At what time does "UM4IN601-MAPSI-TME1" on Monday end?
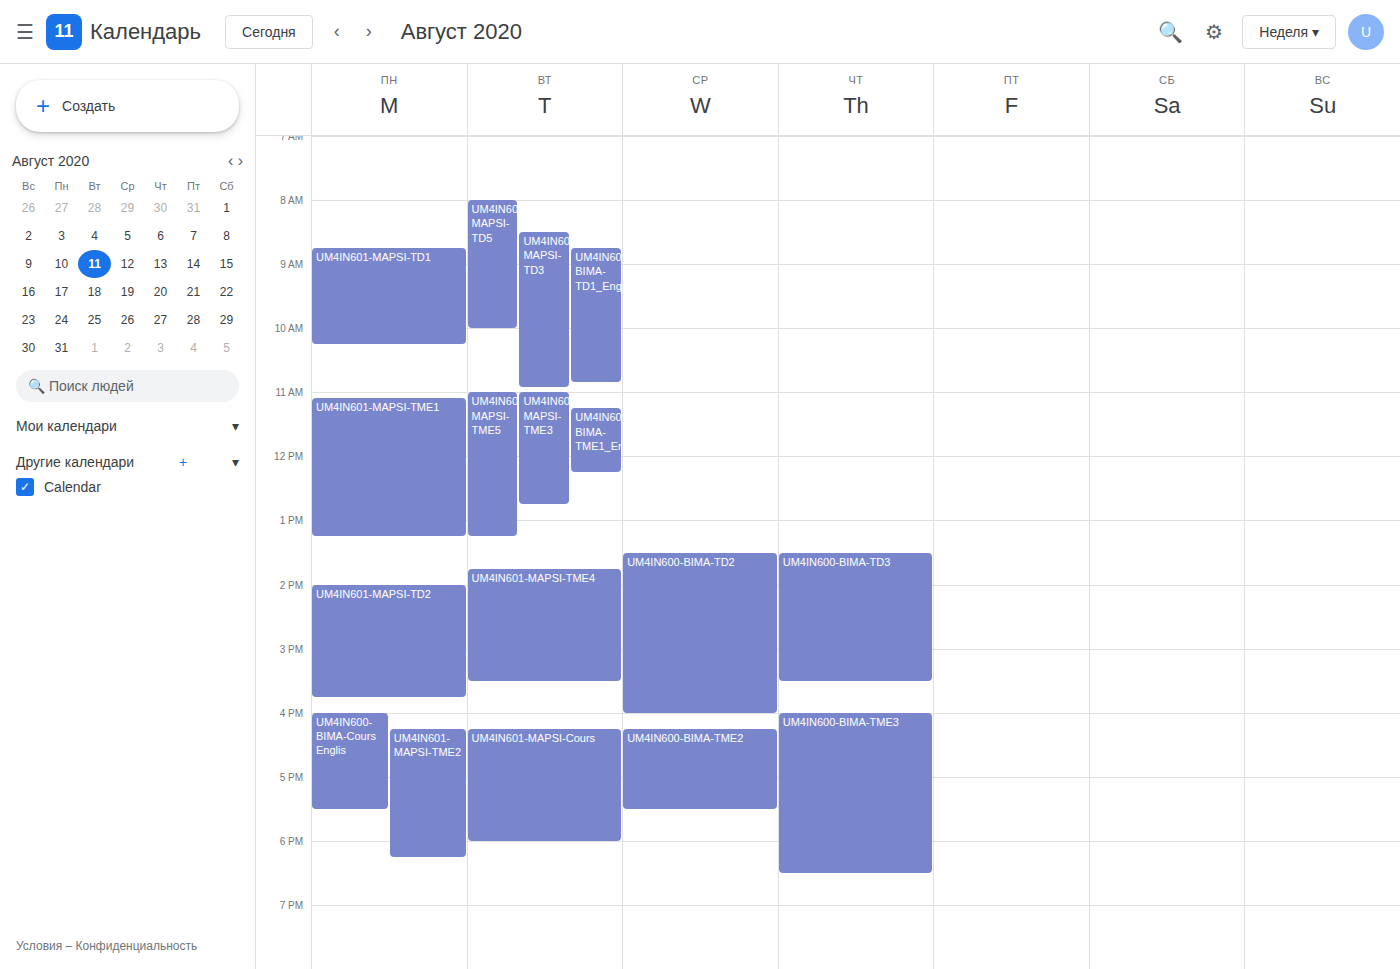
1:15 PM